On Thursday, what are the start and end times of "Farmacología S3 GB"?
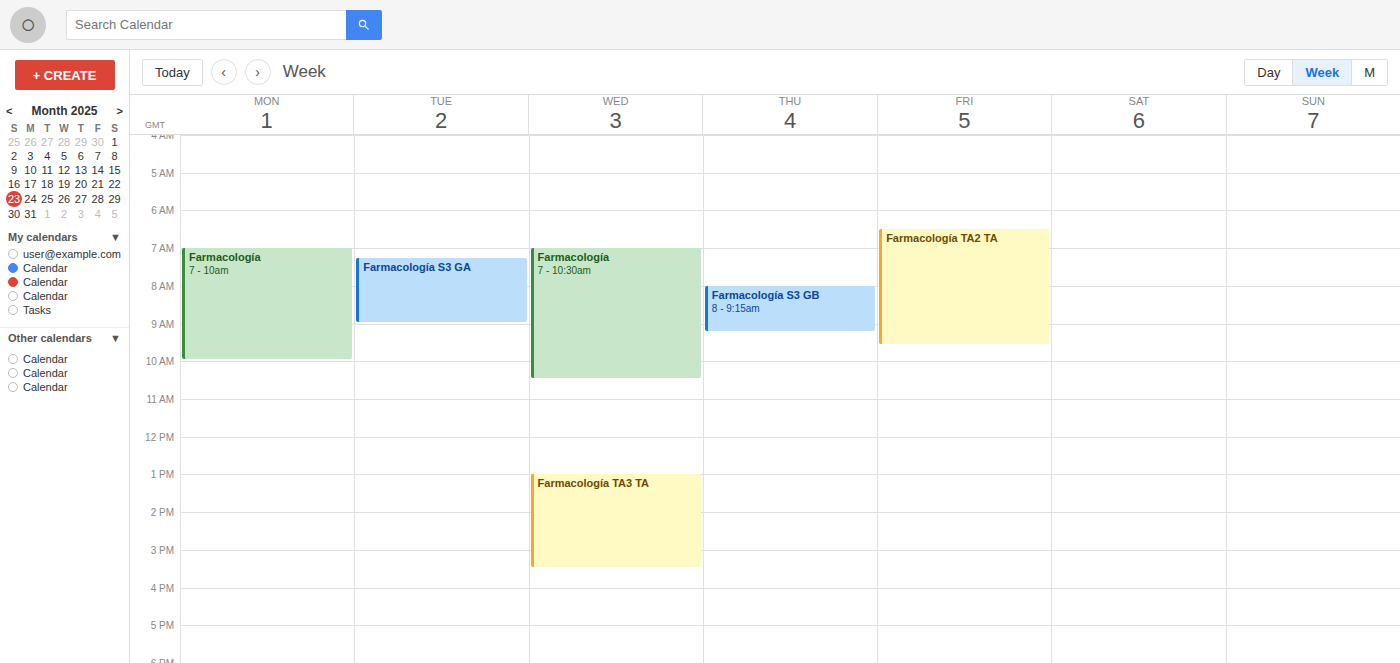
8:00 AM to 9:15 AM